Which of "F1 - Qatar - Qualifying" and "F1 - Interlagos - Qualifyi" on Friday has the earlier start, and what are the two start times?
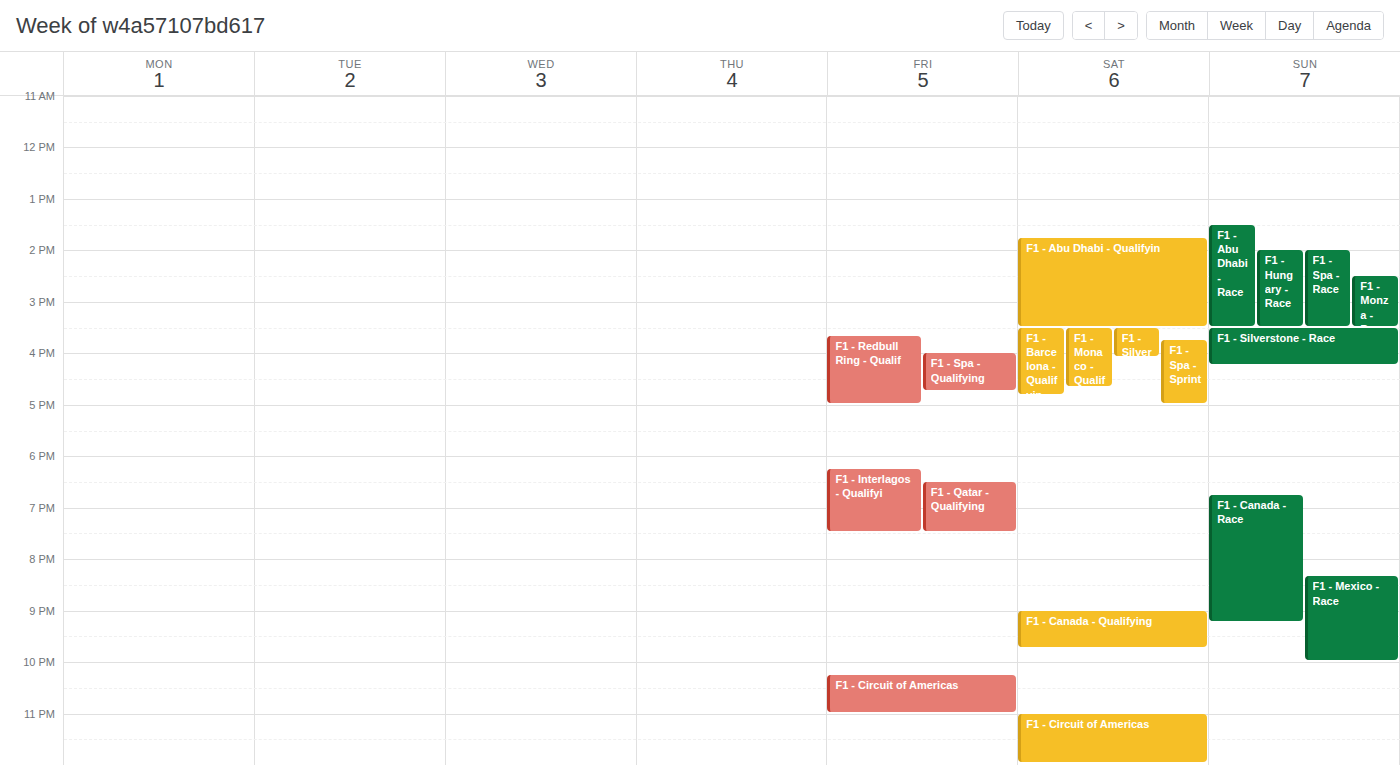
"F1 - Interlagos - Qualifyi" 6:15 PM; "F1 - Qatar - Qualifying" 6:30 PM.